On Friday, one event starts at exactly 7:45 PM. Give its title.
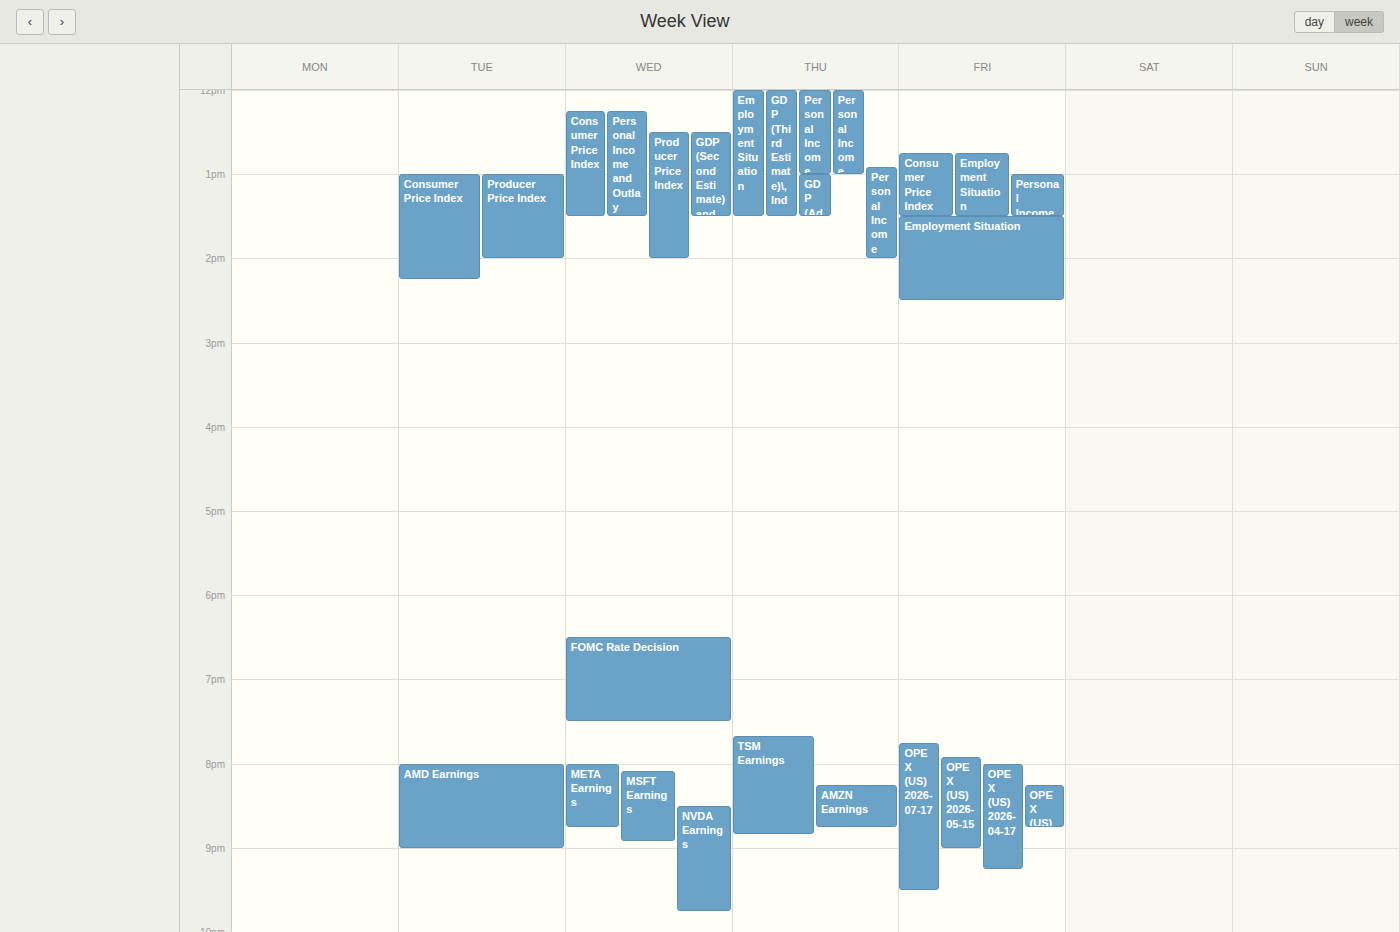
"OPEX (US) 2026-07-17"